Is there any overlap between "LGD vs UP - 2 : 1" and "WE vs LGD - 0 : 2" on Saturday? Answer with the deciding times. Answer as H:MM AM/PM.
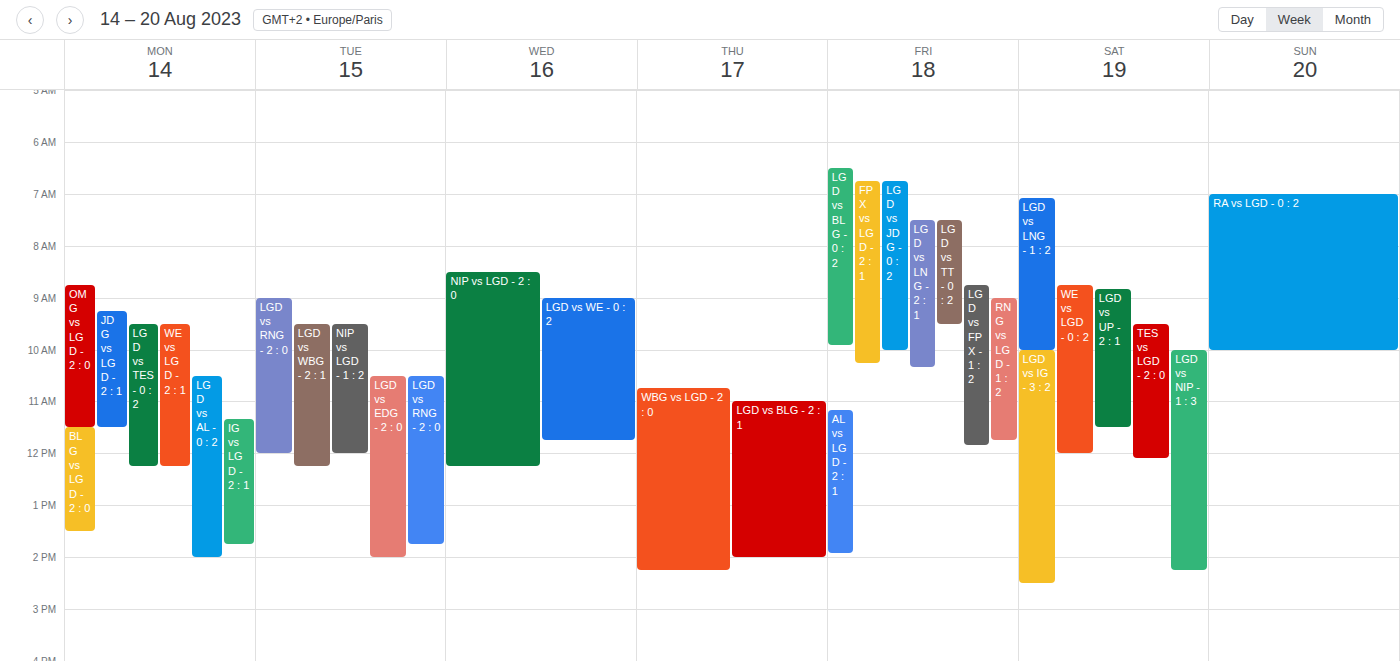
"LGD vs UP - 2 : 1" runs 8:50 AM to 11:30 AM, inside "WE vs LGD - 0 : 2" -- they overlap.